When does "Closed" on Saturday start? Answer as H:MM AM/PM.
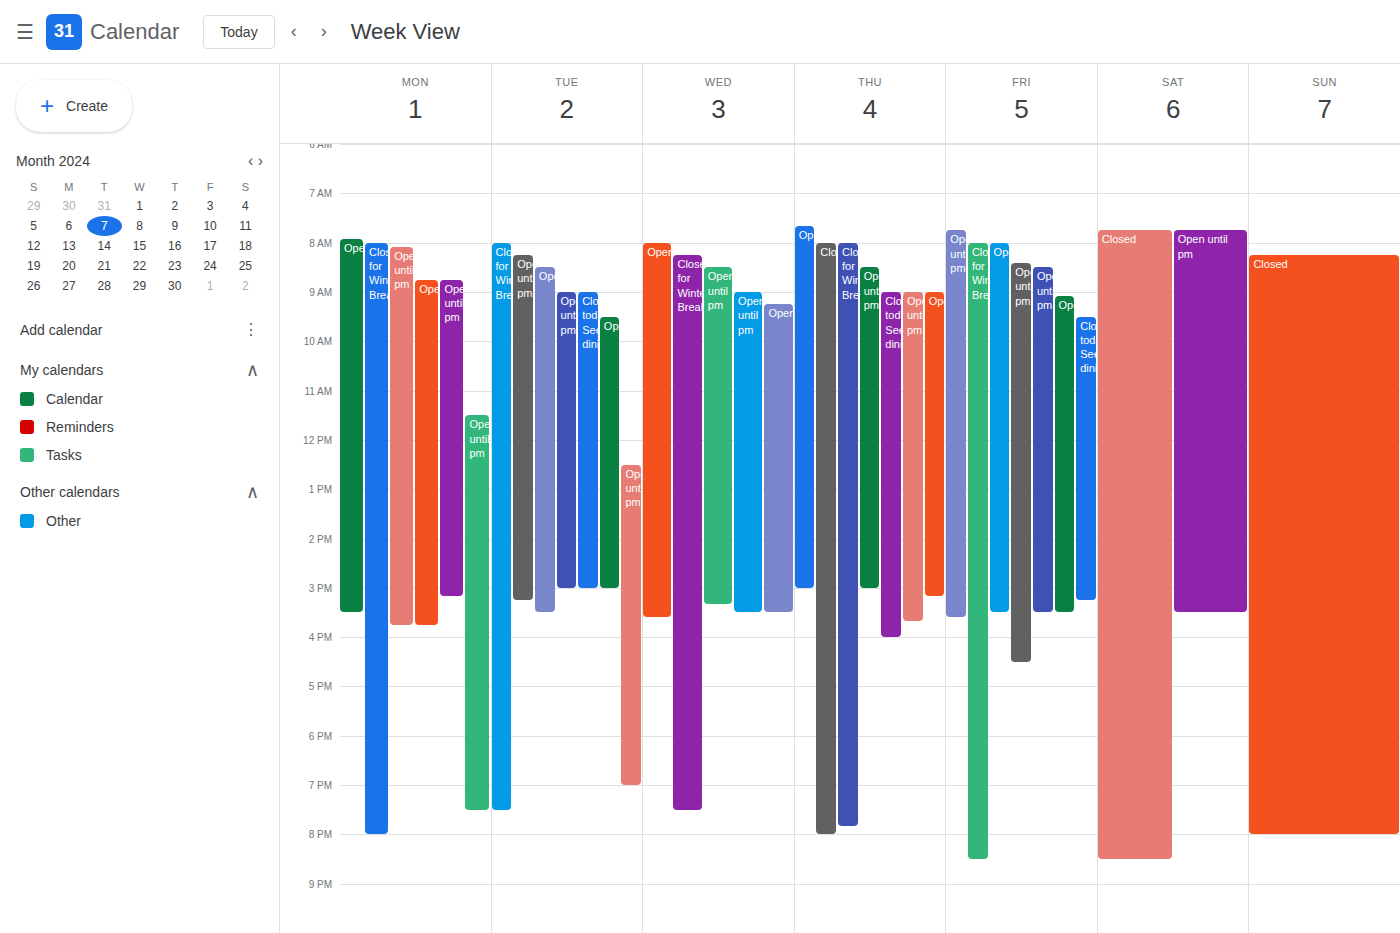
7:45 AM